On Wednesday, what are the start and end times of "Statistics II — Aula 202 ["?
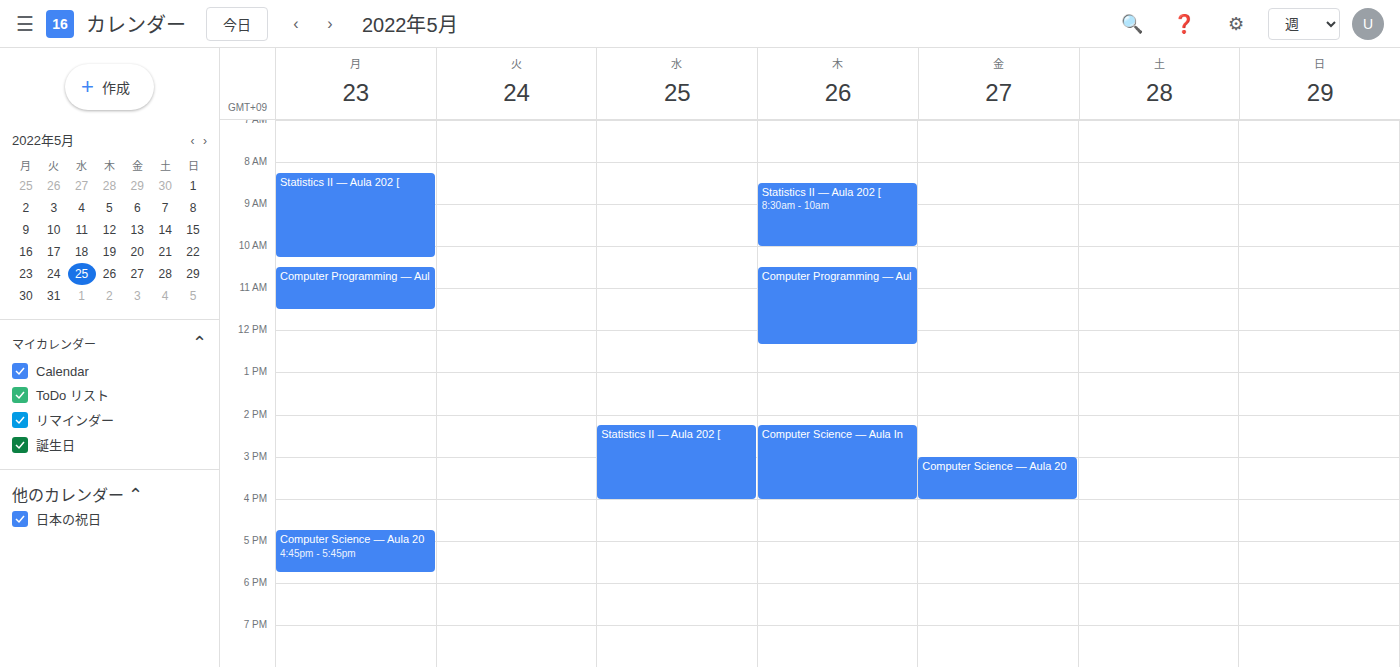
14:15 to 16:00